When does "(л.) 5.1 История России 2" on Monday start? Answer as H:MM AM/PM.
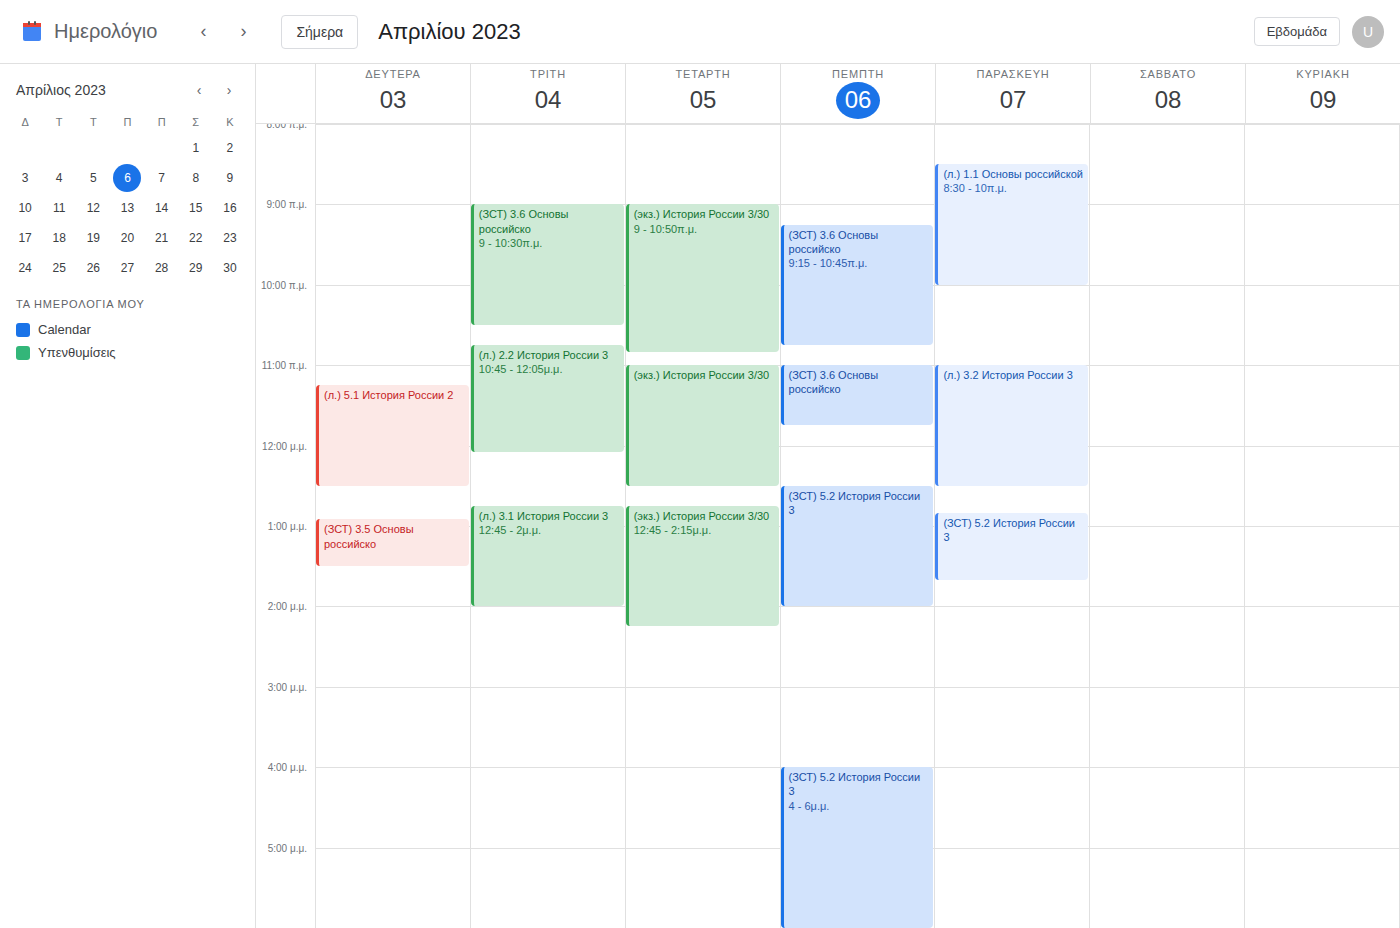
11:15 AM